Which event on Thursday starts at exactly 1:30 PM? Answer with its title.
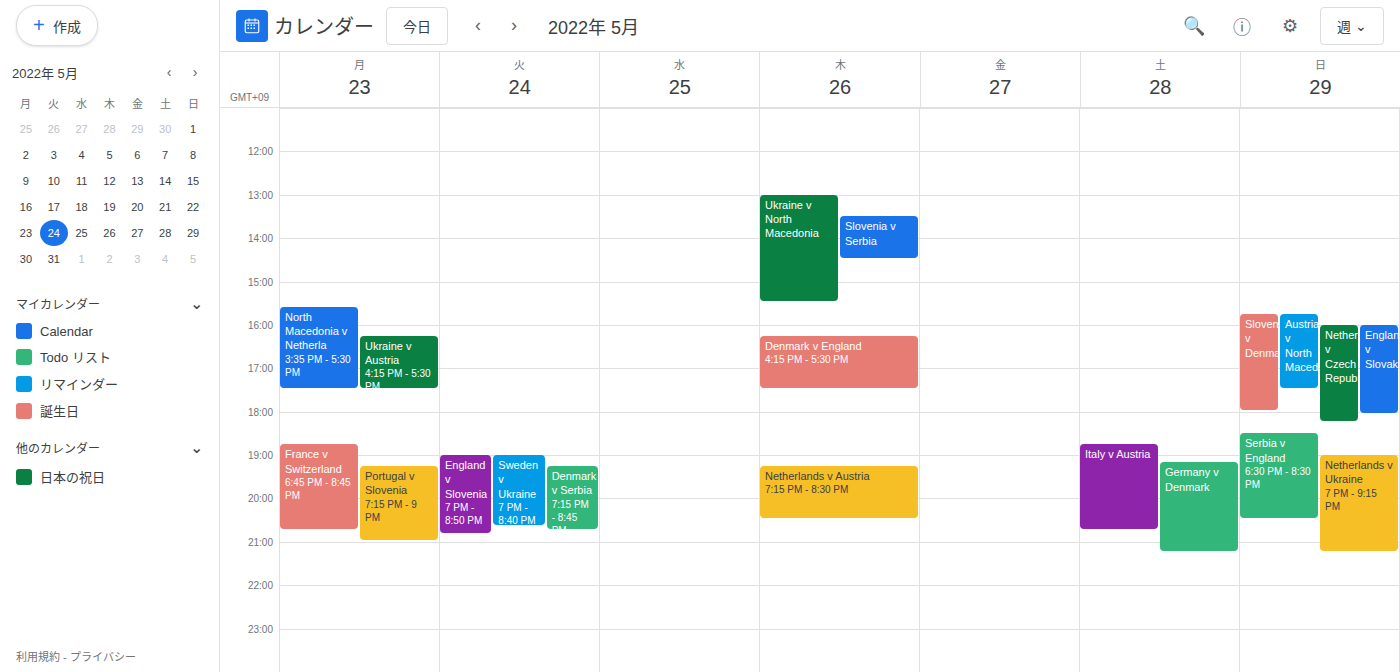
"Slovenia v Serbia"